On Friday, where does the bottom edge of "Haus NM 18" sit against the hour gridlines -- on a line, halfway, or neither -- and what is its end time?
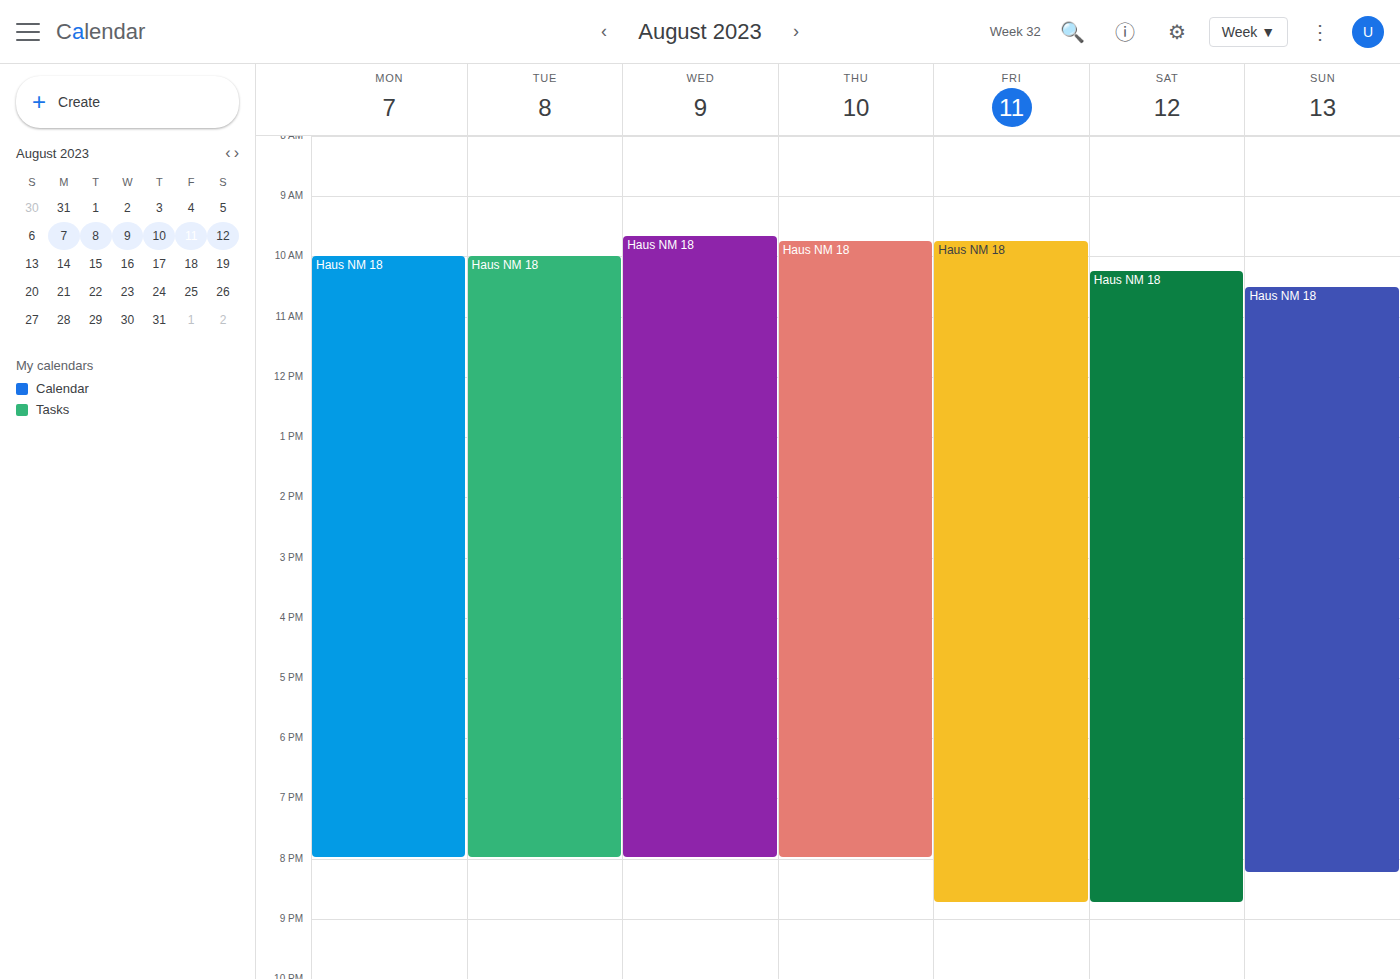
20:45 -- neither: three quarters of the way from the 20:00 line to the 21:00 line.